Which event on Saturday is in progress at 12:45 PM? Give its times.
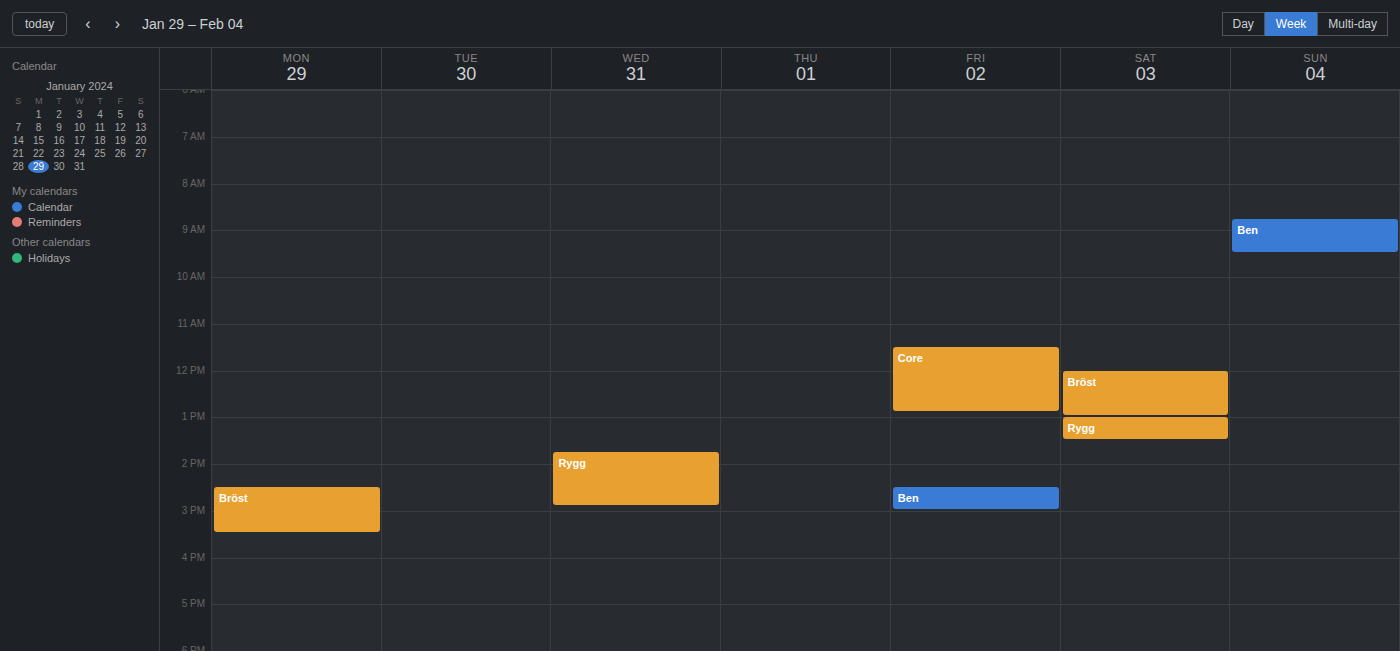
"Bröst", 12:00 PM to 1:00 PM